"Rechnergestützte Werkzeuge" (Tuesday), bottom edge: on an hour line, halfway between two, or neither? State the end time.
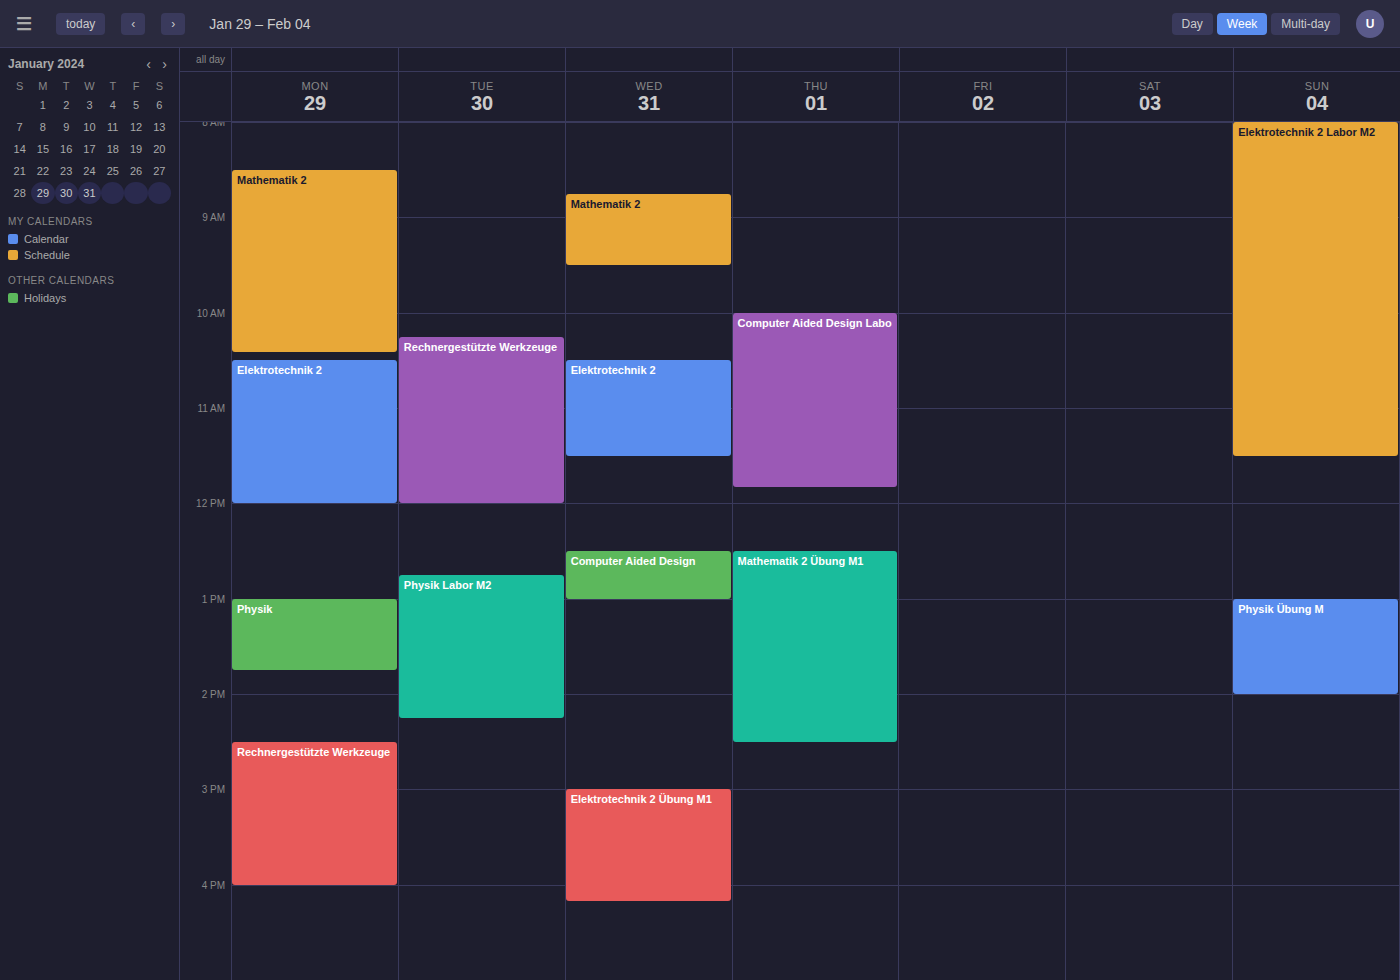
12:00 PM -- exactly on the 12 PM line.